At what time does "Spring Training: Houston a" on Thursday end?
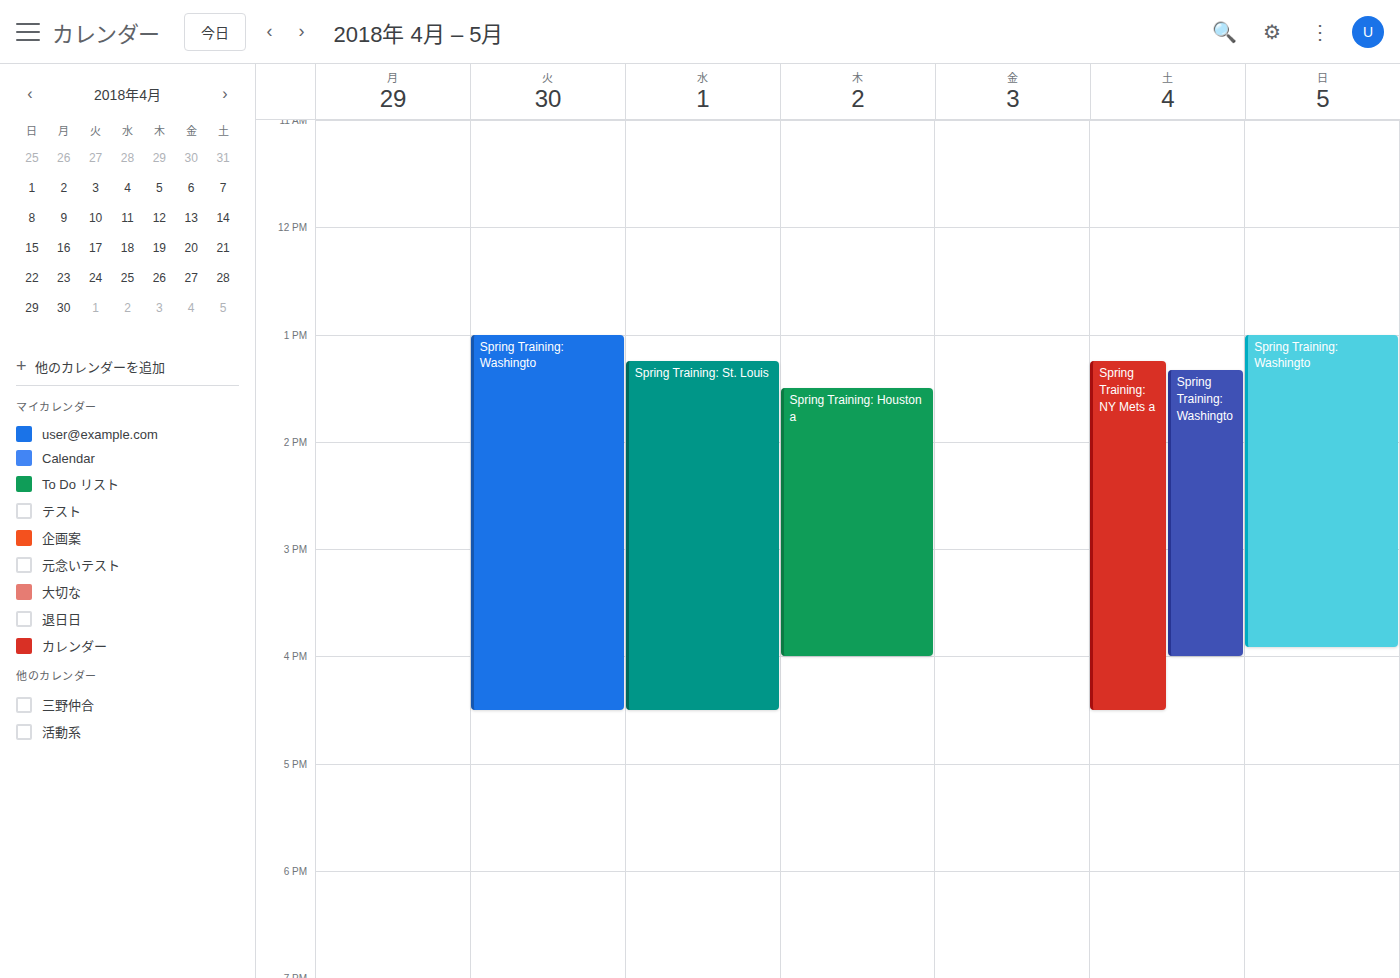
4:00 PM